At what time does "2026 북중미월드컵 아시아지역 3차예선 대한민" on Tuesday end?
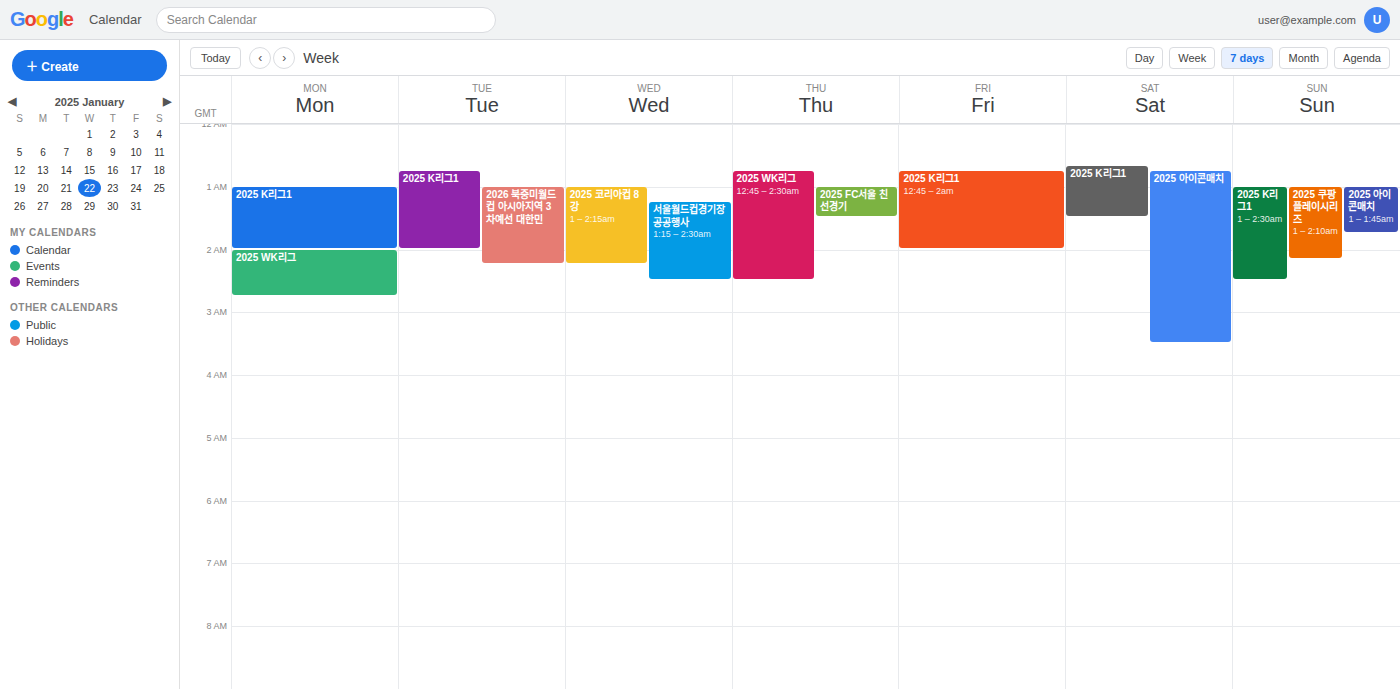
2:15 AM